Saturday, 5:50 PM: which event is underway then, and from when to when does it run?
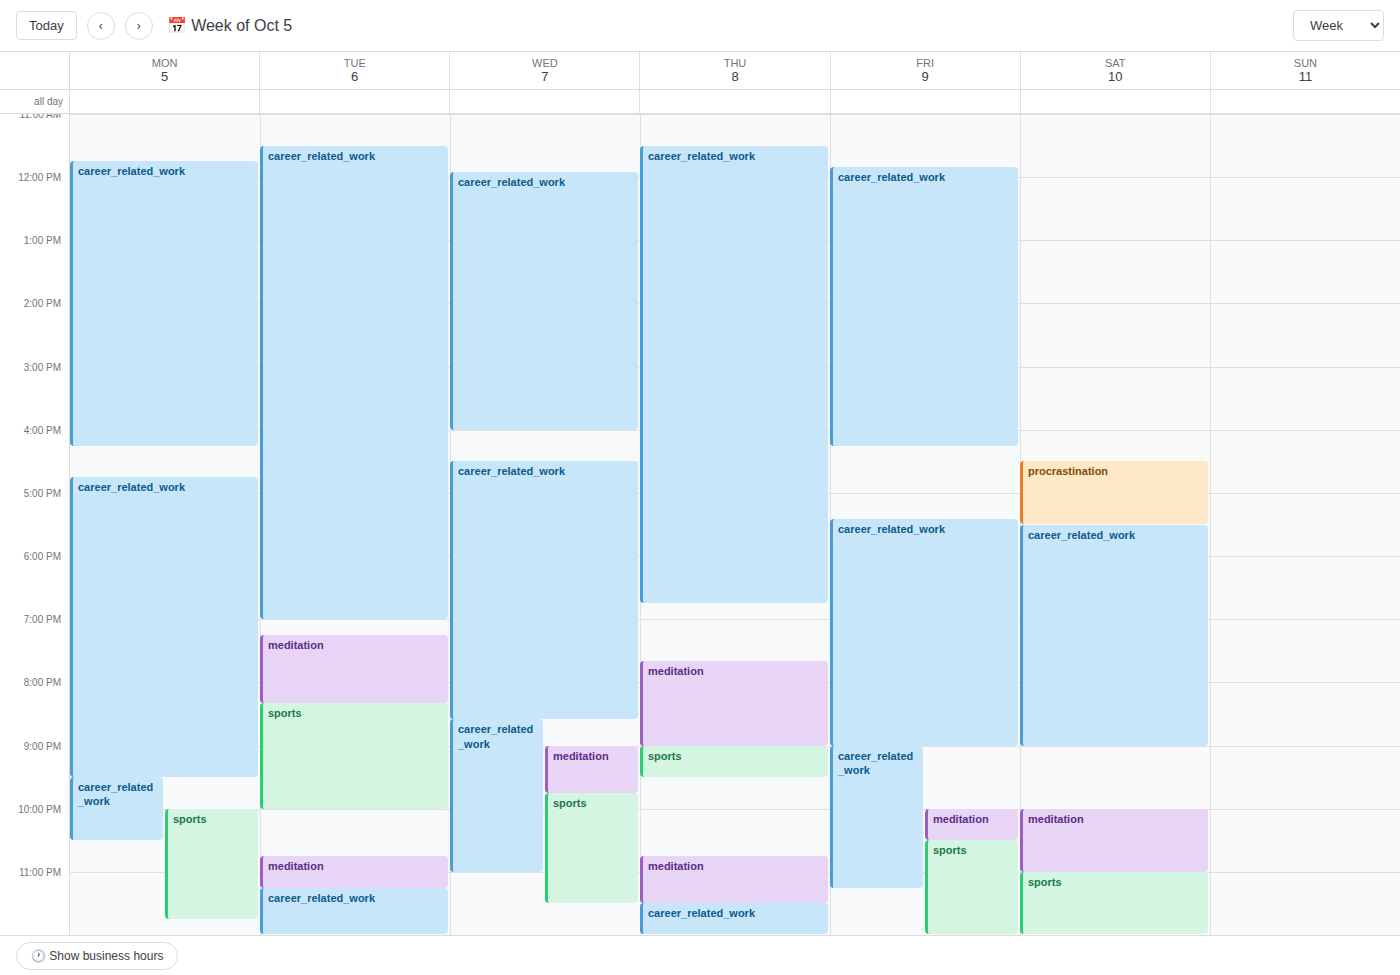
"career_related_work", 5:30 PM to 9:00 PM